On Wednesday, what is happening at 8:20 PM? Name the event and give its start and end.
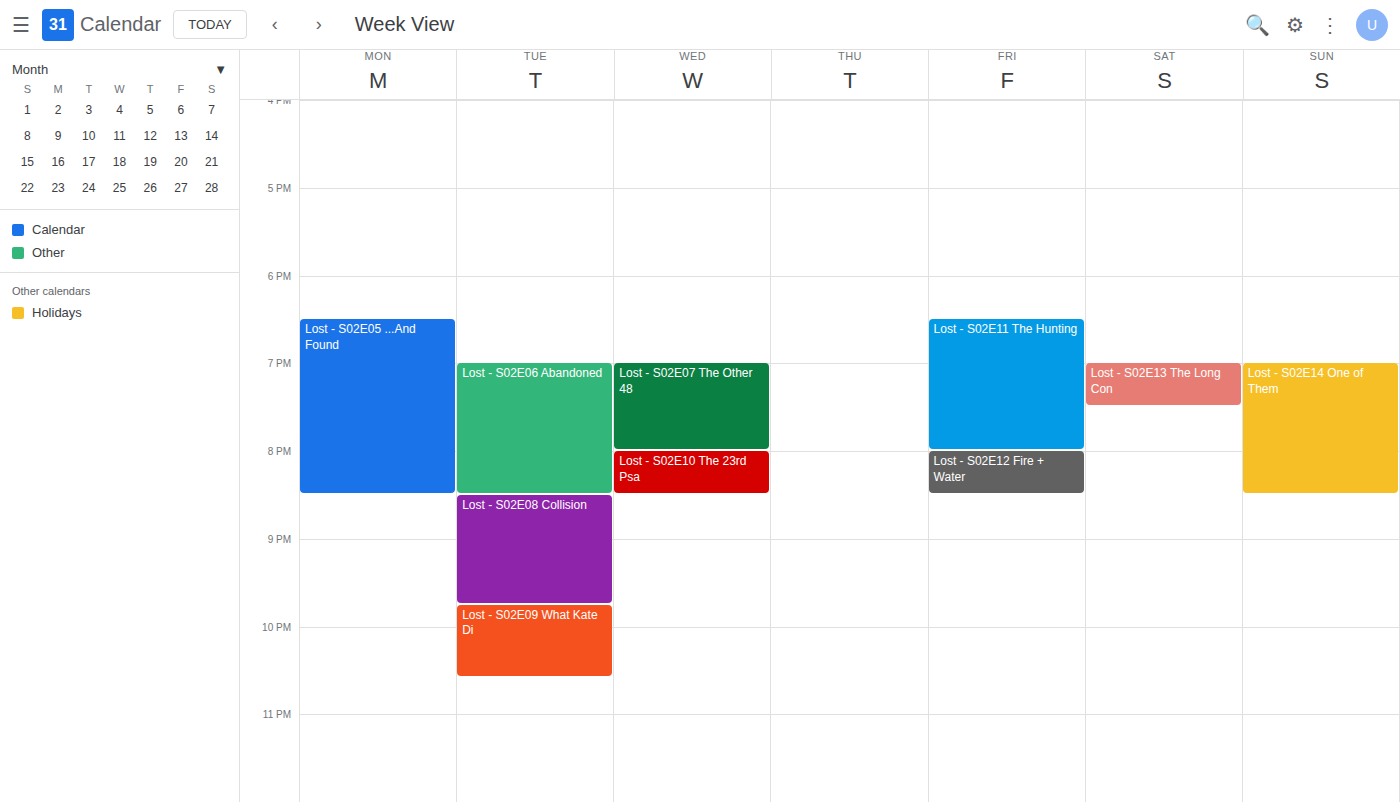
"Lost - S02E10 The 23rd Psa", 8:00 PM to 8:30 PM